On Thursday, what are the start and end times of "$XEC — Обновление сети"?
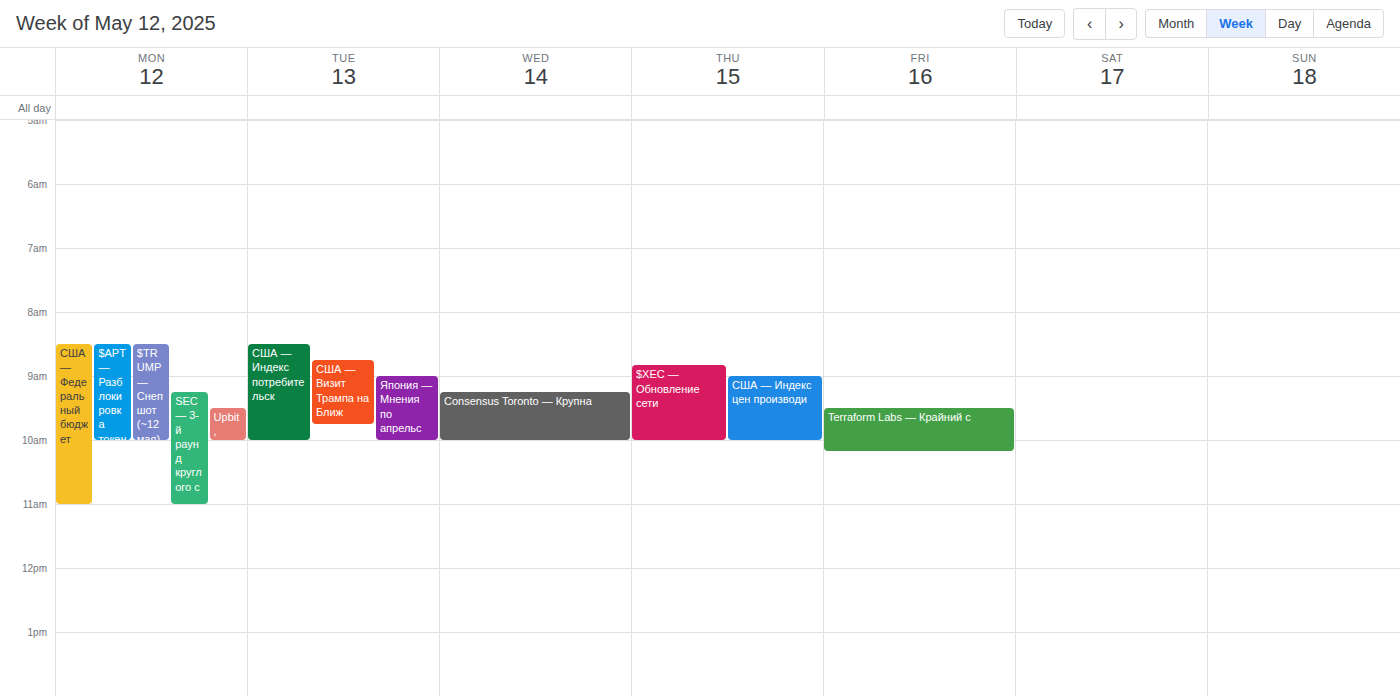
8:50 AM to 10:00 AM